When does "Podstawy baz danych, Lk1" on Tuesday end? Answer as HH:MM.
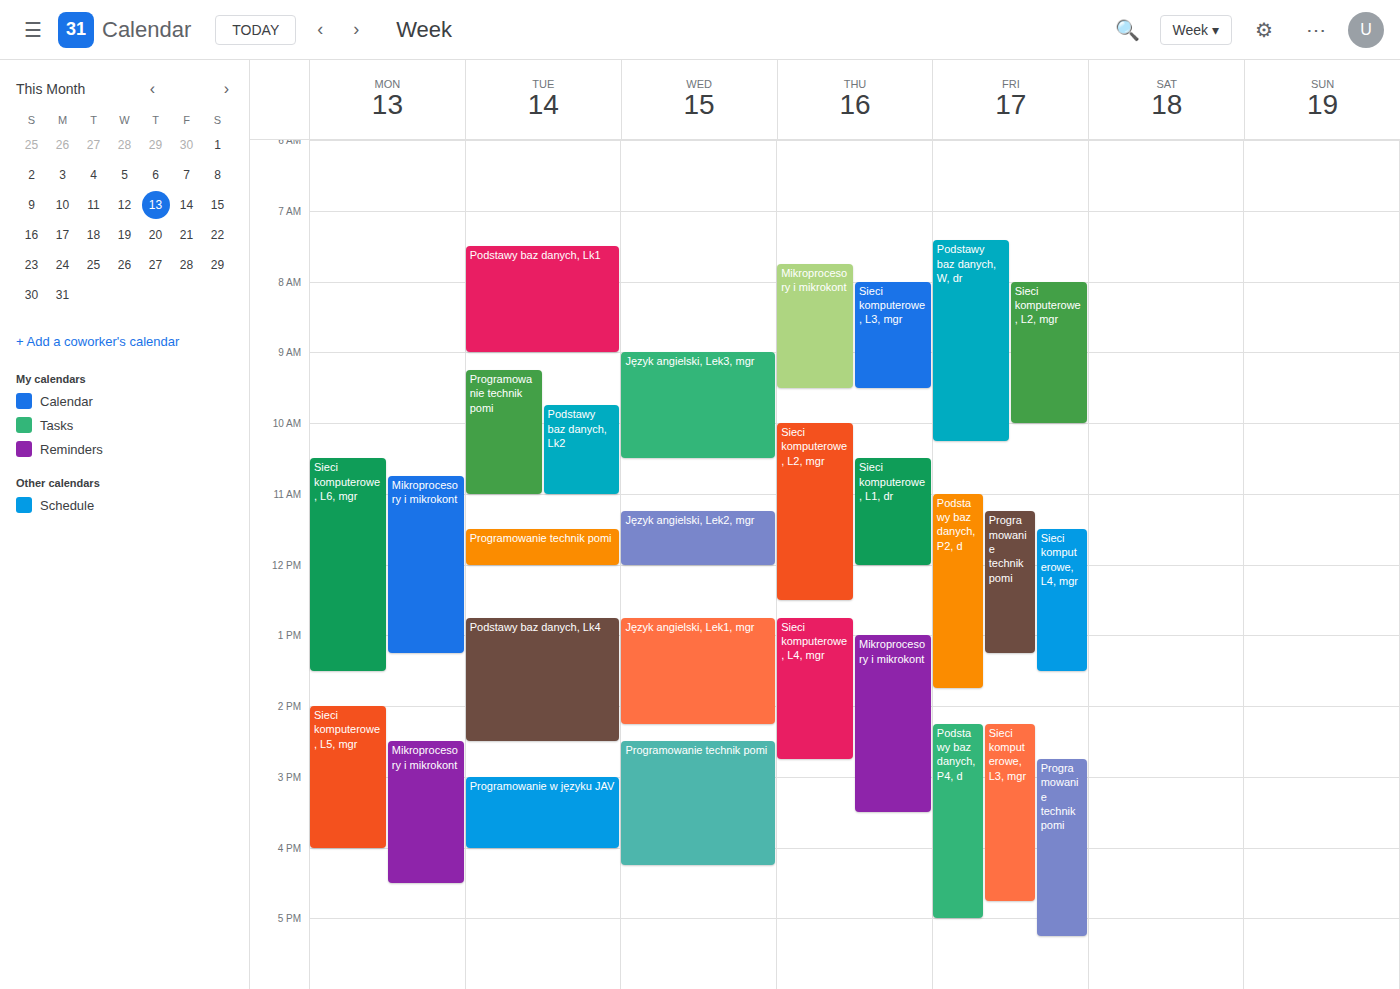
09:00